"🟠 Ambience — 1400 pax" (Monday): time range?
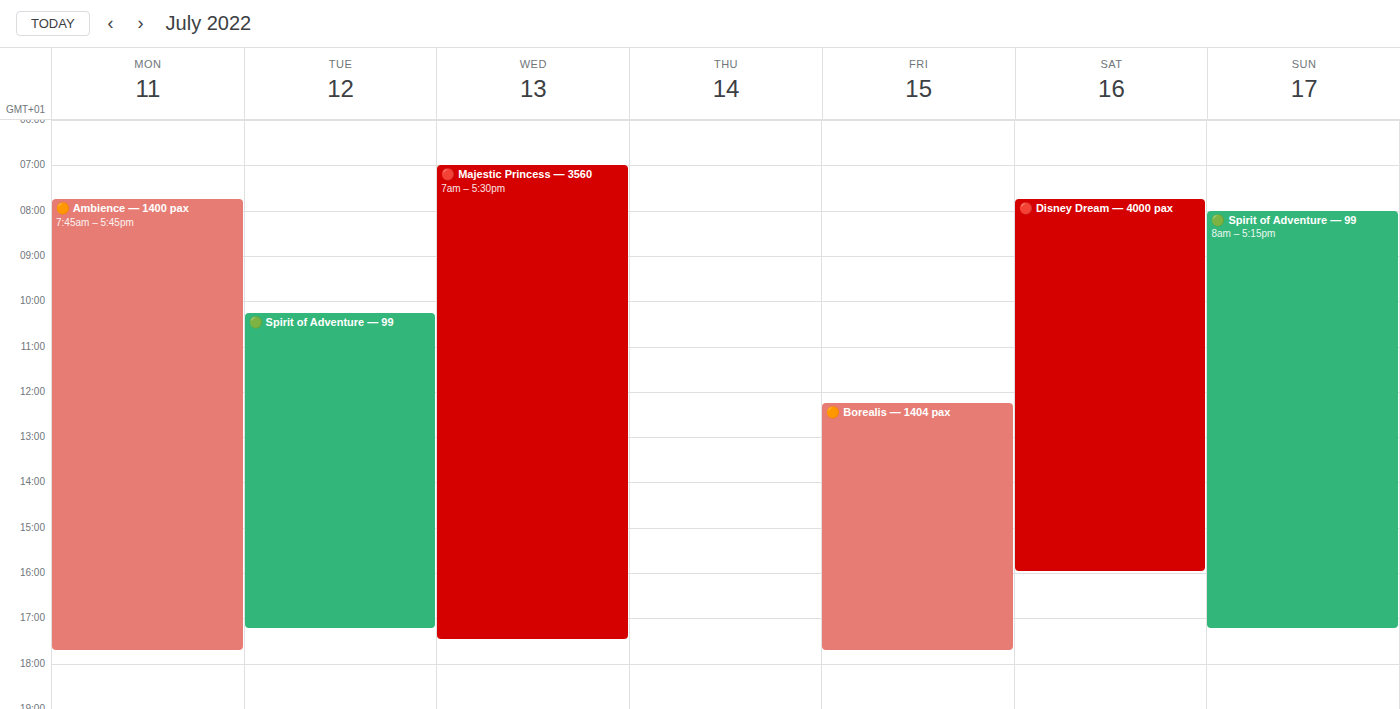
7:45 AM to 5:45 PM